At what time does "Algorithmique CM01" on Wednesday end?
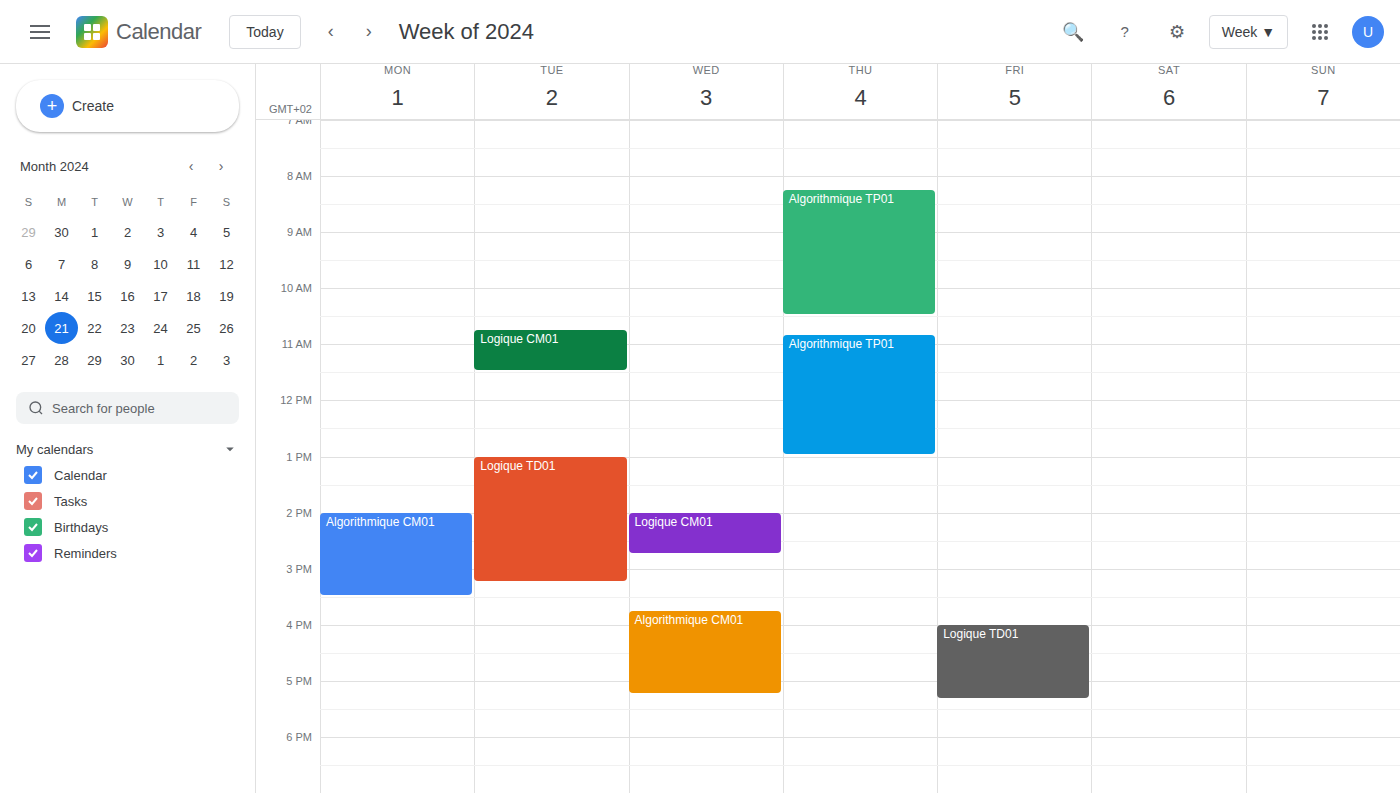
5:15 PM